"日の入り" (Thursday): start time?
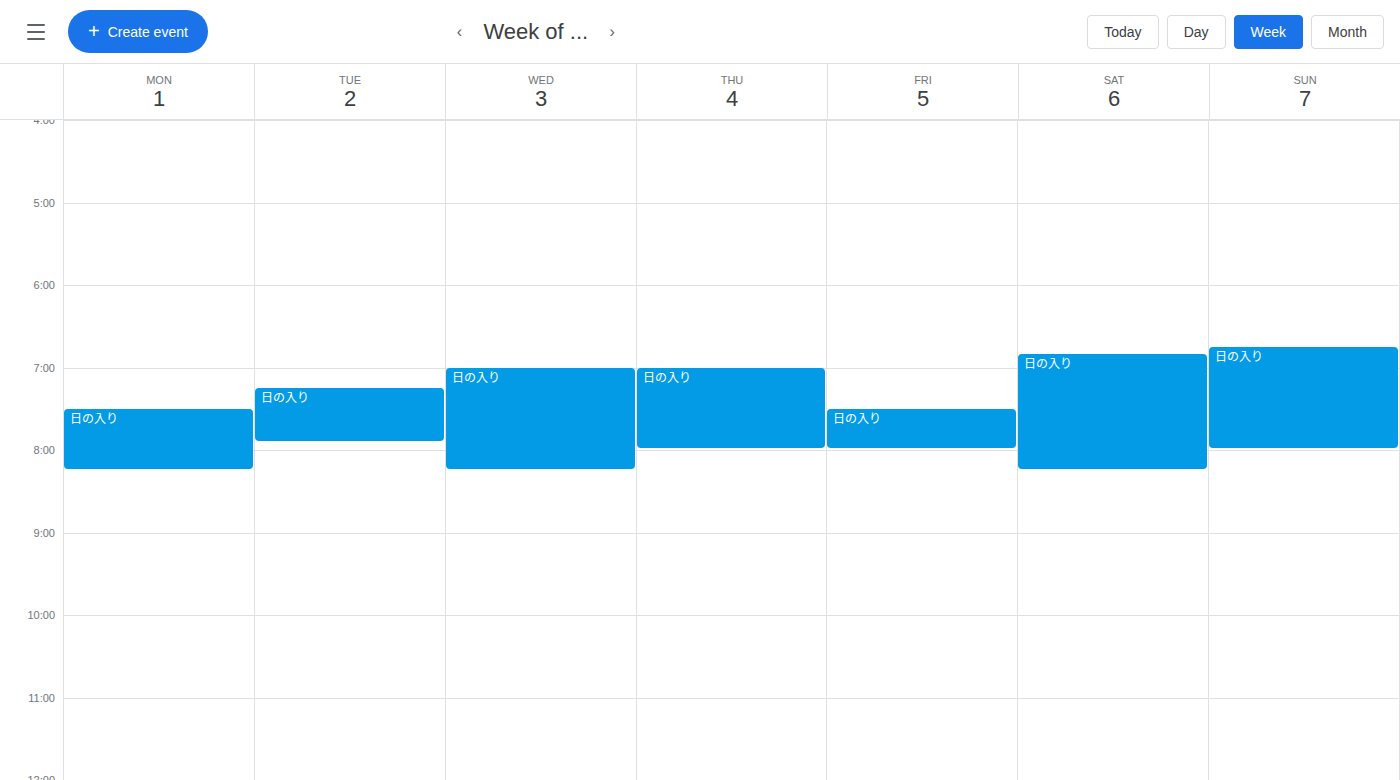
7:00 AM